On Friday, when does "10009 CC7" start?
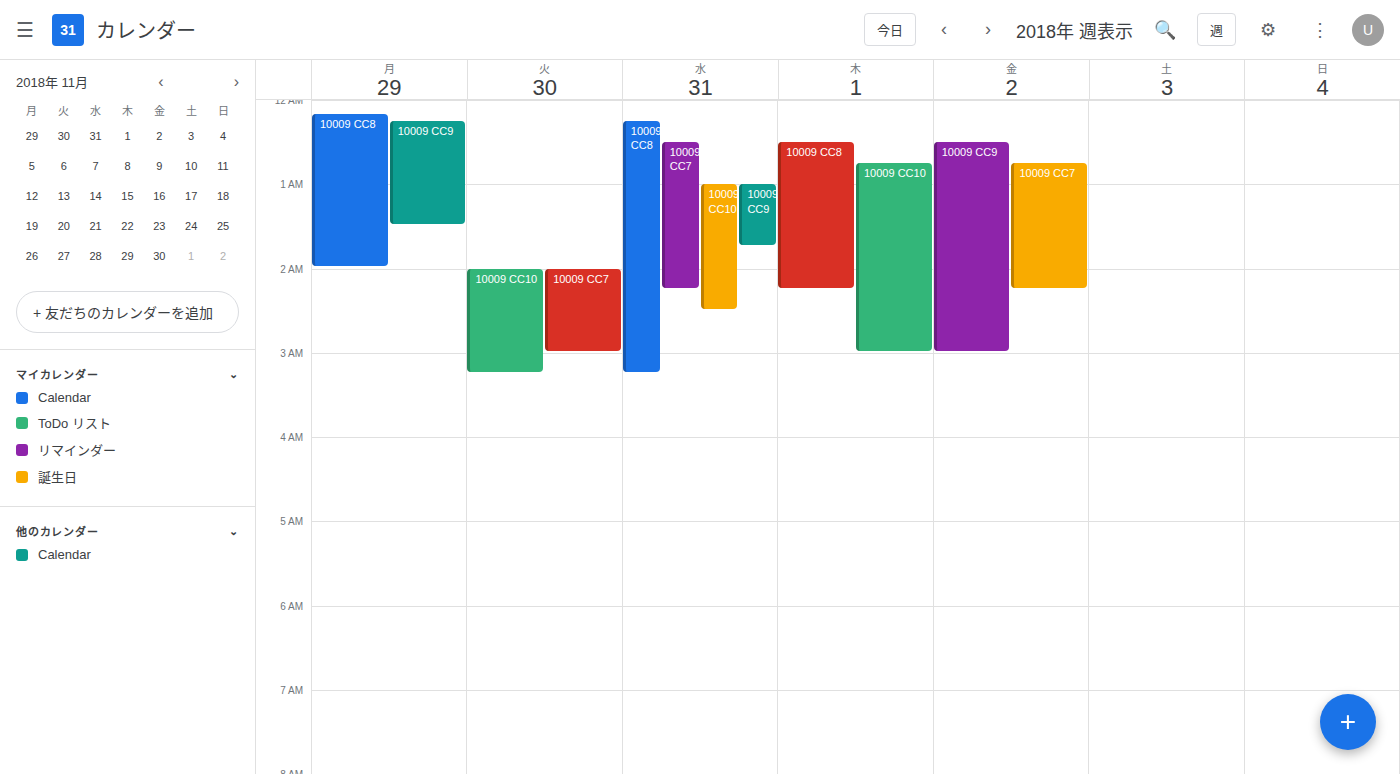
12:45 AM